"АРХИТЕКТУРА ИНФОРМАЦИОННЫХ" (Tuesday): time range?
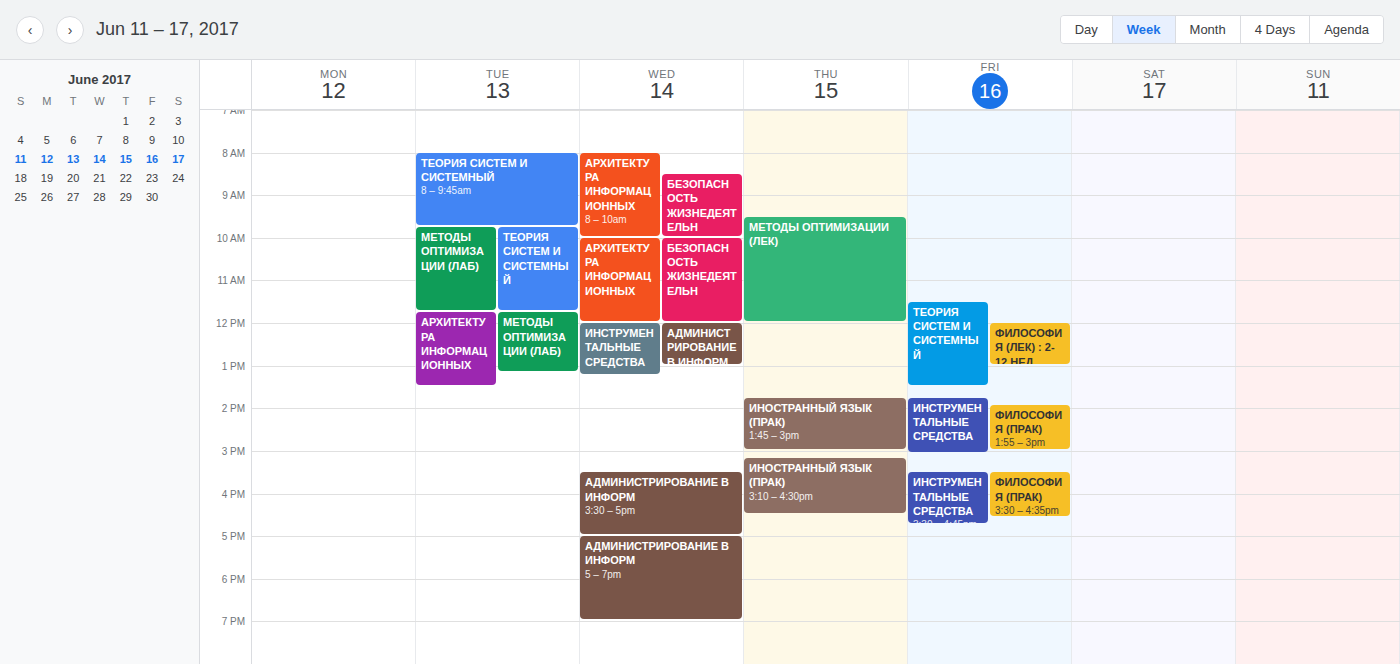
11:45 AM to 1:30 PM